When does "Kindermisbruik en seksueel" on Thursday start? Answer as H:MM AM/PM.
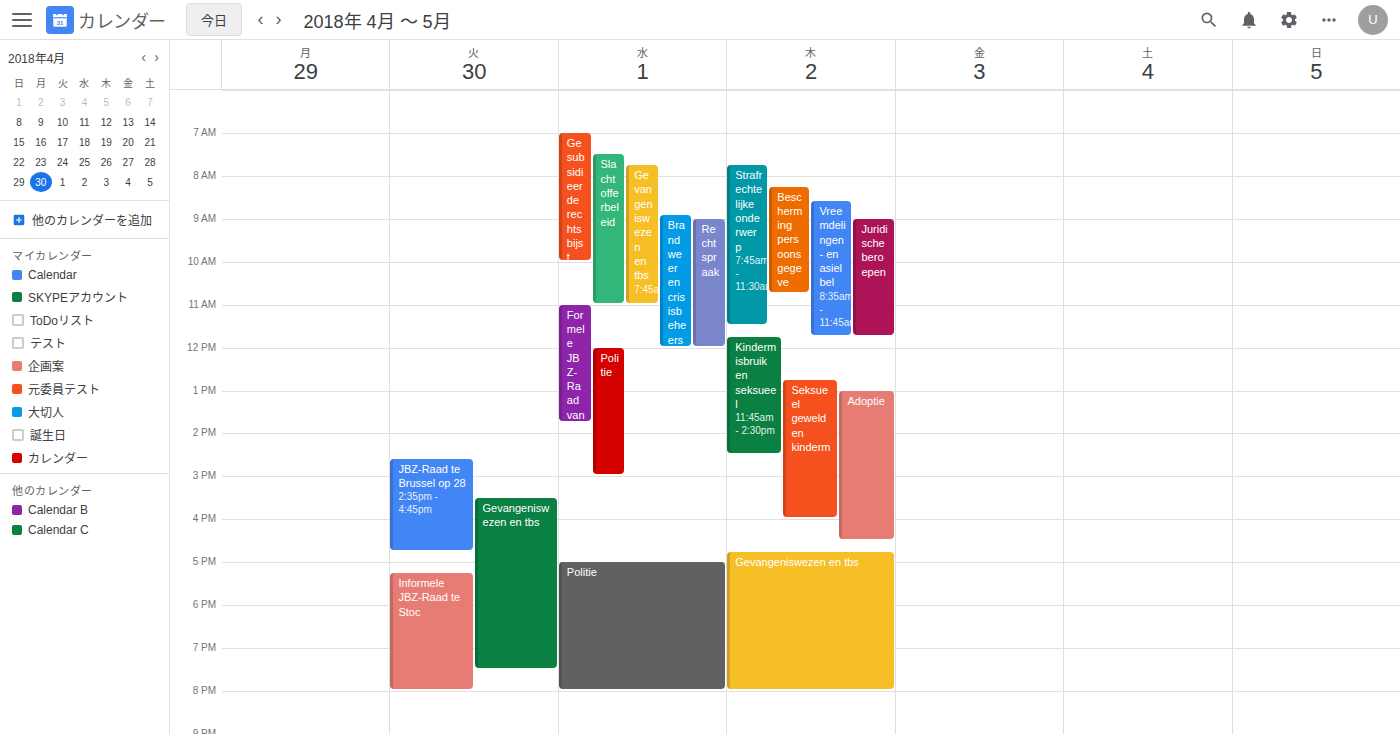
11:45 AM